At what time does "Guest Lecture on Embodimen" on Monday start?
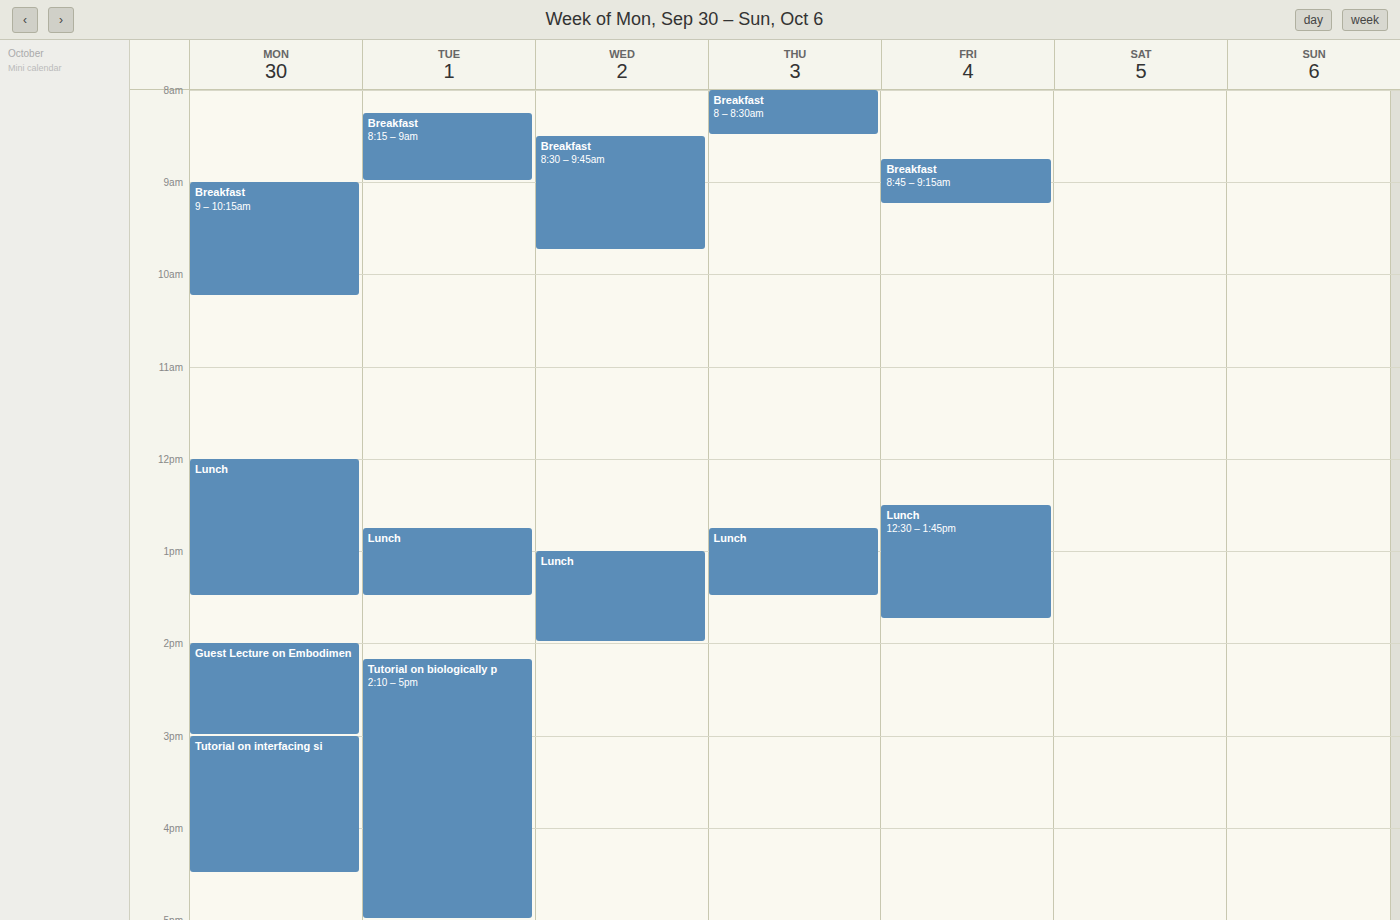
2:00 PM